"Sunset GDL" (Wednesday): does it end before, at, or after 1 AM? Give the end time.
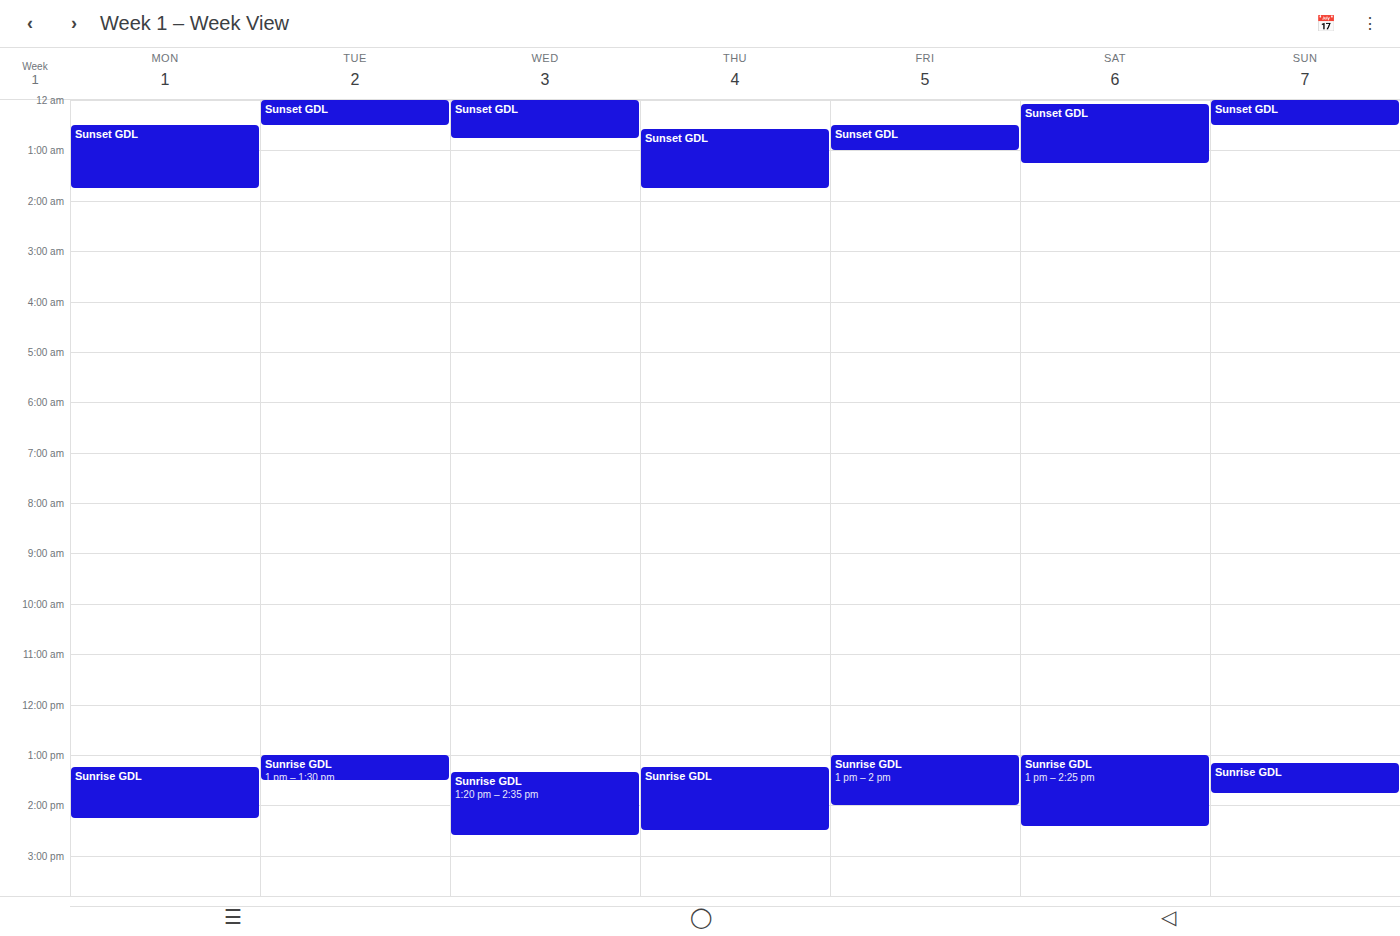
12:45 AM -- before 1 AM, 15 minutes above the 1 AM line.